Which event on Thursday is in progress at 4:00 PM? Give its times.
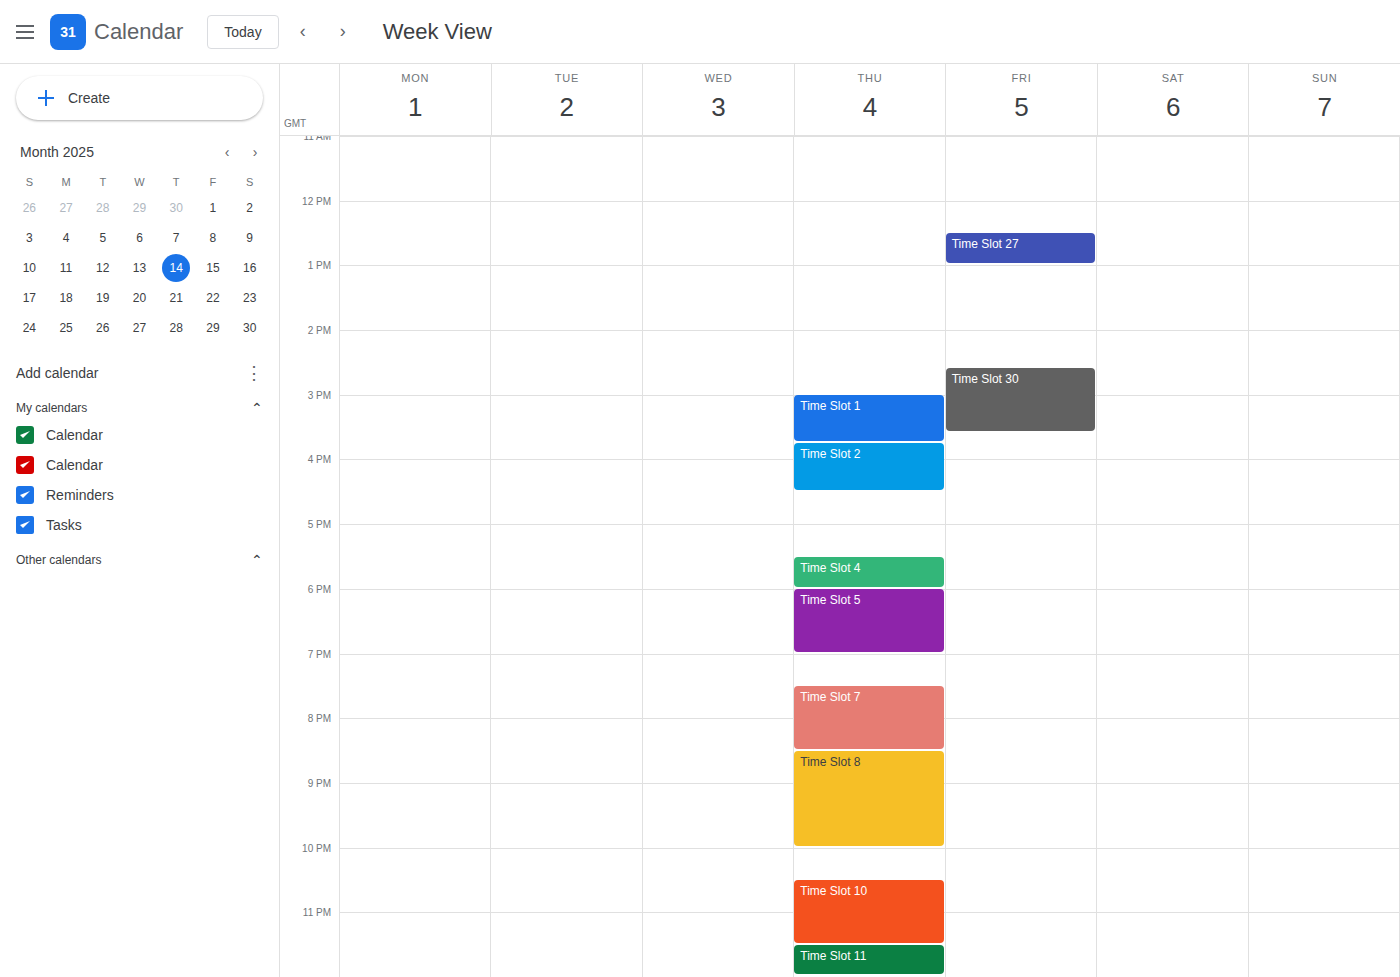
"Time Slot 2", 3:45 PM to 4:30 PM